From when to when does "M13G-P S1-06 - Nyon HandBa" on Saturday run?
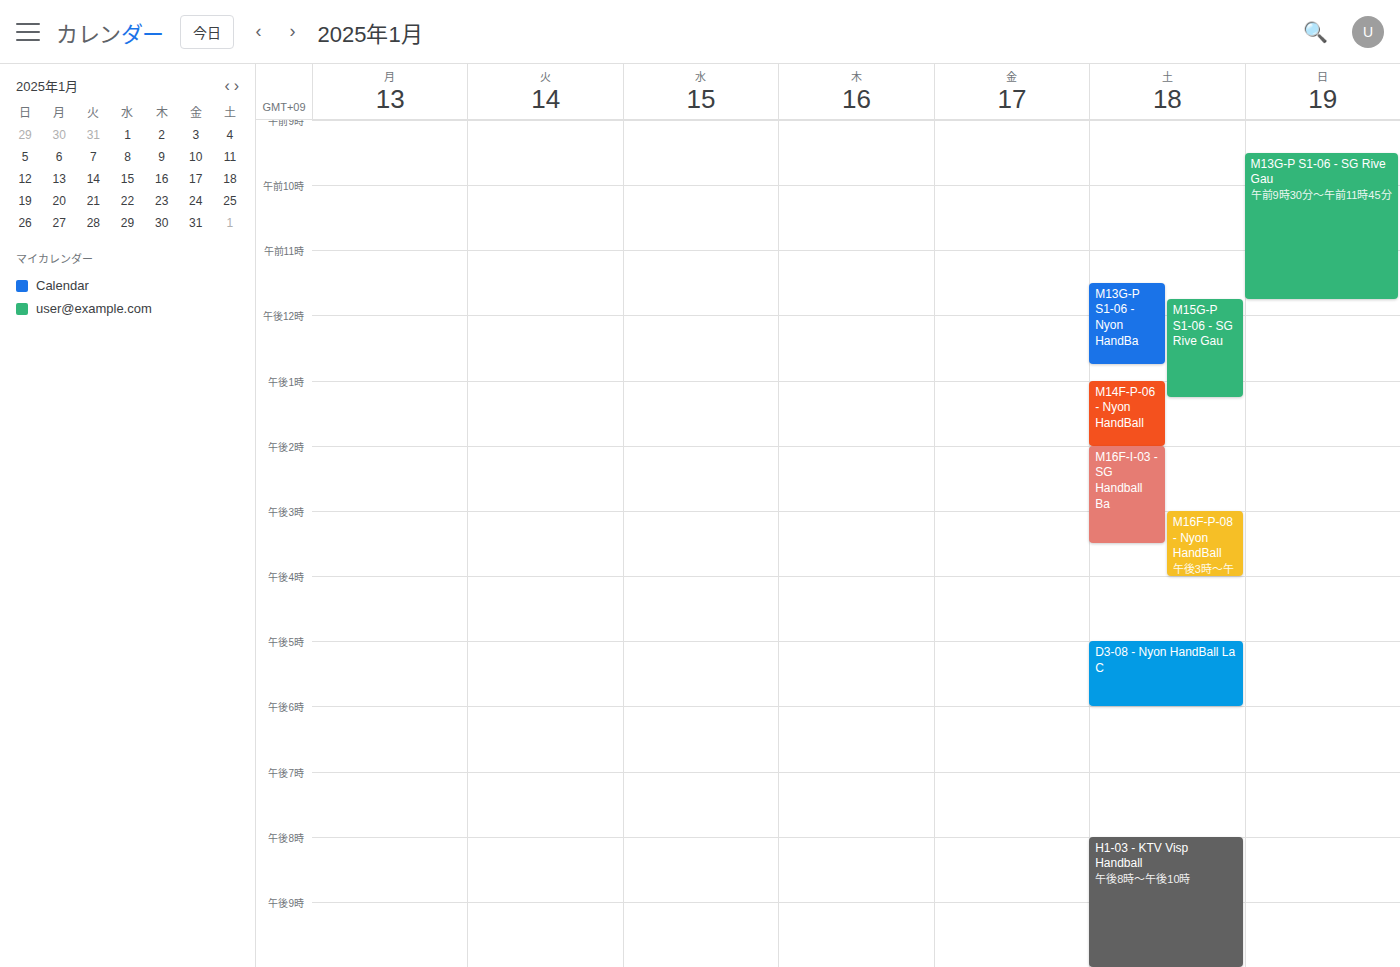
11:30 to 12:45